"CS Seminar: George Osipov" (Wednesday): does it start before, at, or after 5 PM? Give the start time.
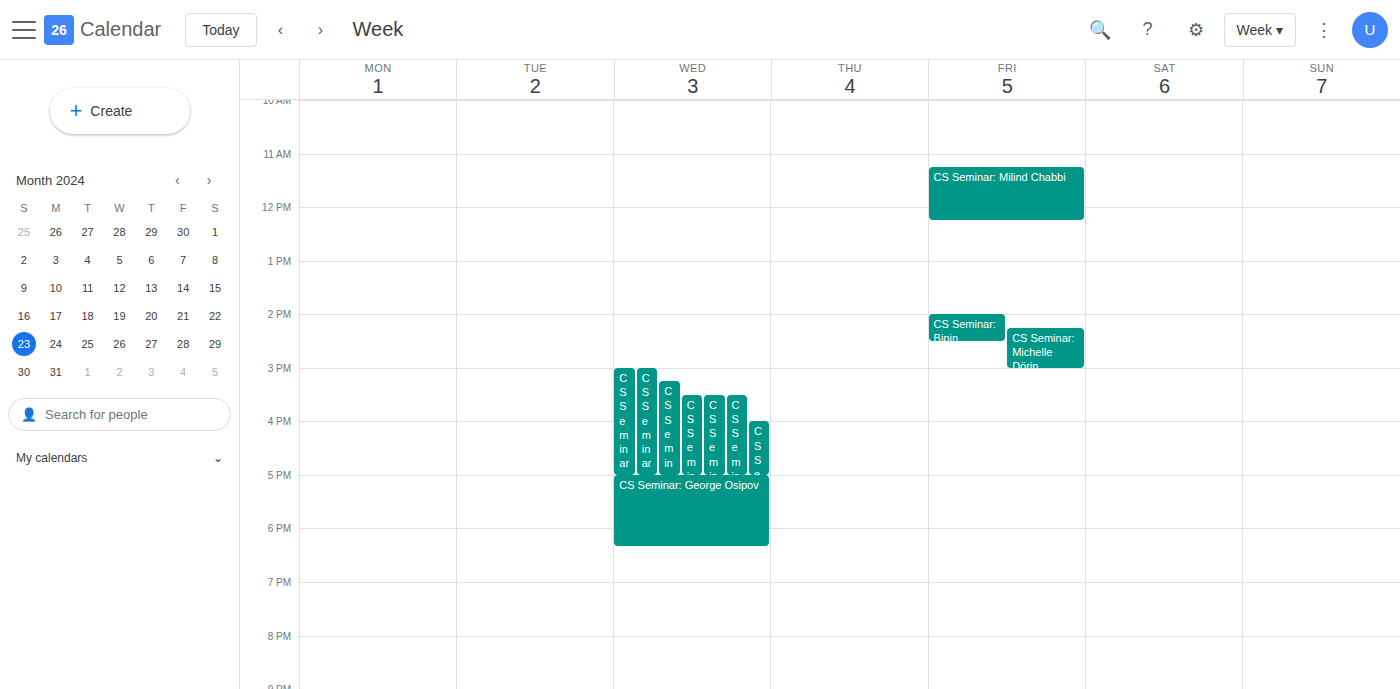
5:00 PM -- exactly at 5 PM, on the 5 PM line.